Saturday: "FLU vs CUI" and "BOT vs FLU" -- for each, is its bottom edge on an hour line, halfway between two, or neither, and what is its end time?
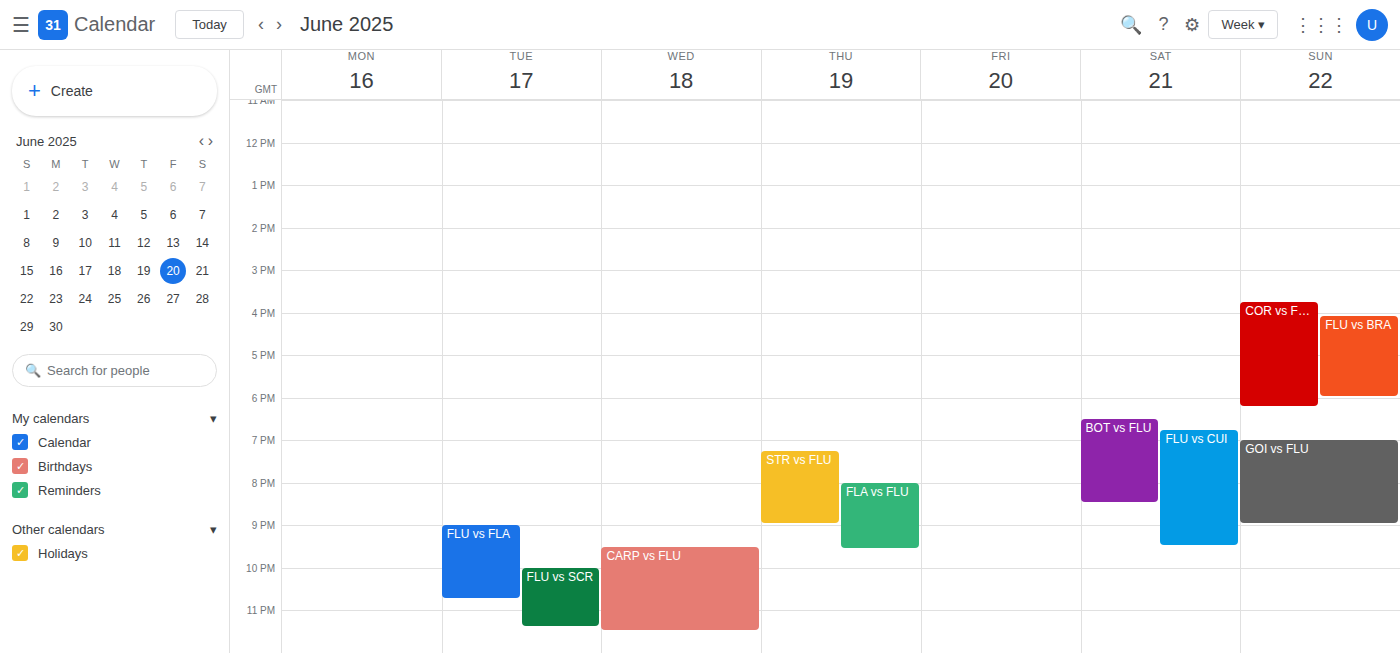
"FLU vs CUI": 9:30 PM, halfway between the 9 PM and 10 PM lines. "BOT vs FLU": 8:30 PM, halfway between the 8 PM and 9 PM lines.